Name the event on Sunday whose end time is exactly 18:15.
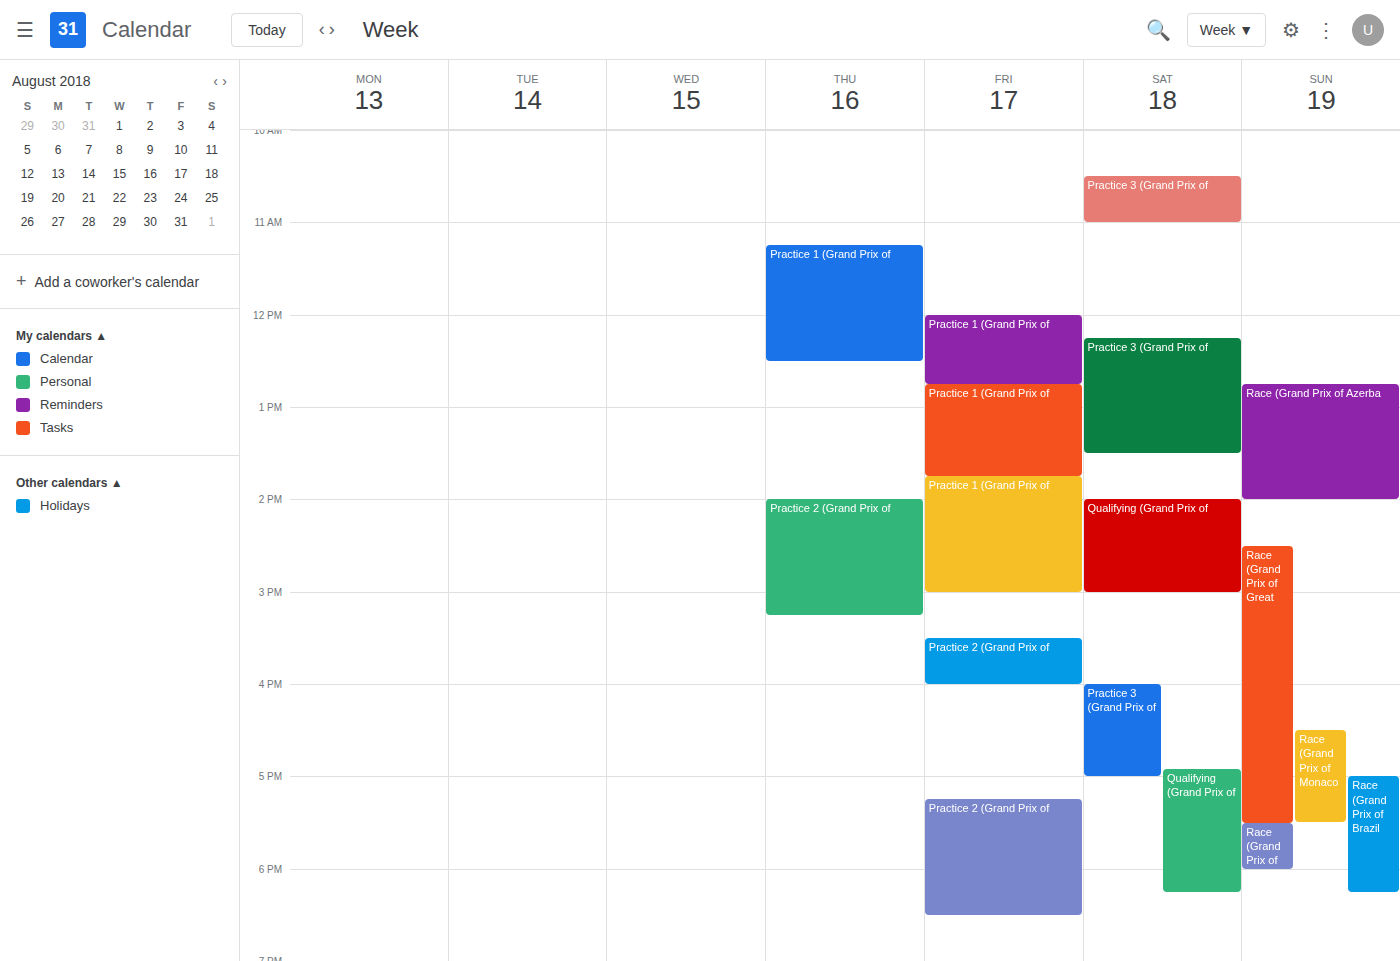
"Race (Grand Prix of Brazil"